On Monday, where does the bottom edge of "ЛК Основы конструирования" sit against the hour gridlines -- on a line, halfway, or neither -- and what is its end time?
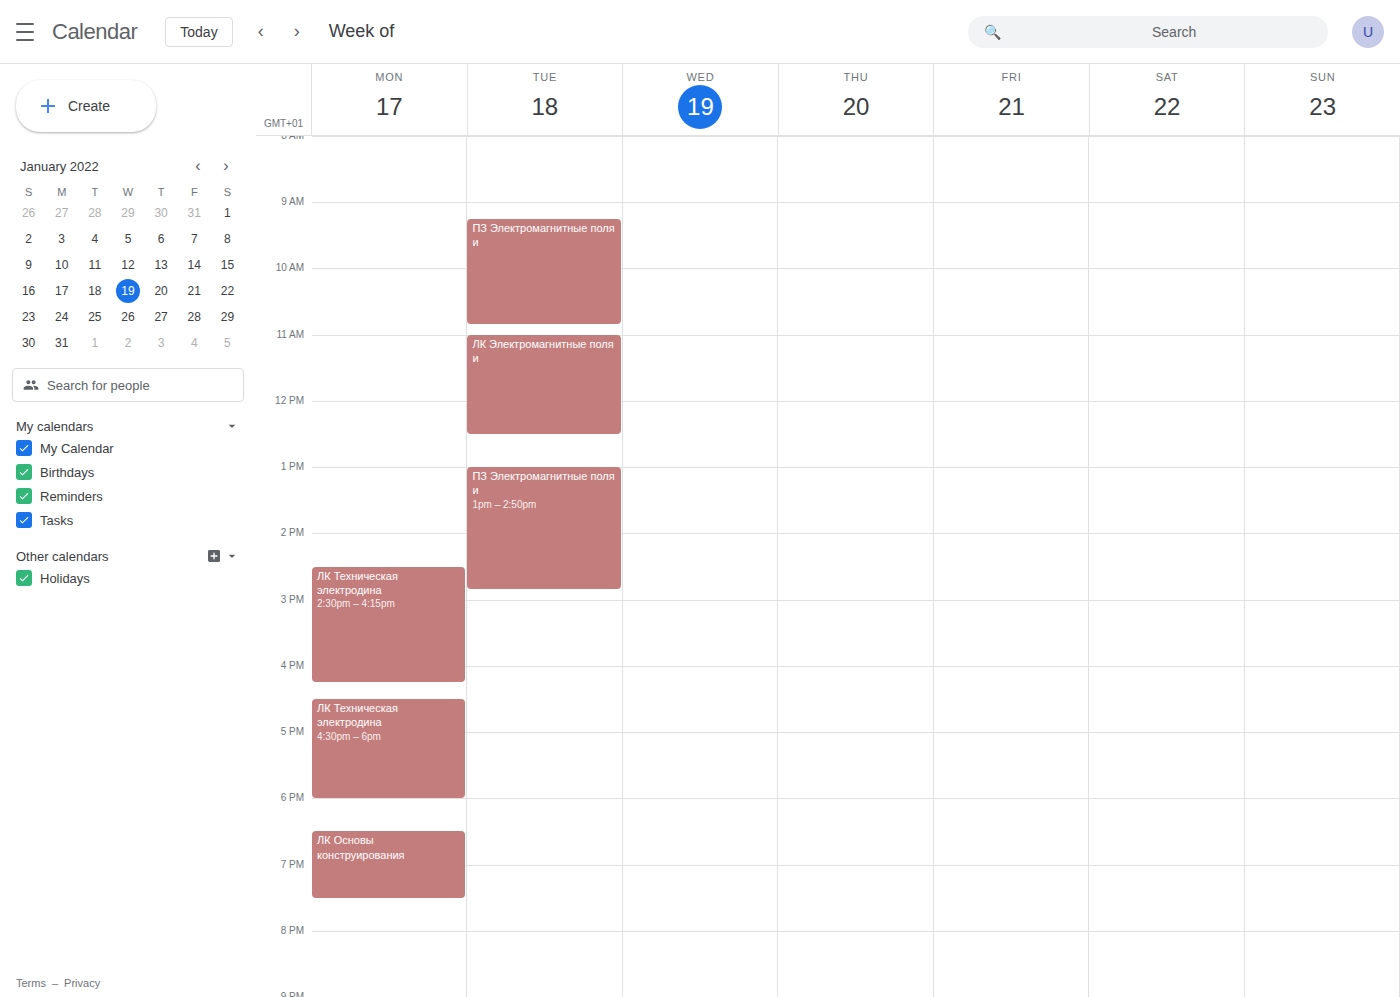
19:30 -- halfway between the 19:00 and 20:00 lines.